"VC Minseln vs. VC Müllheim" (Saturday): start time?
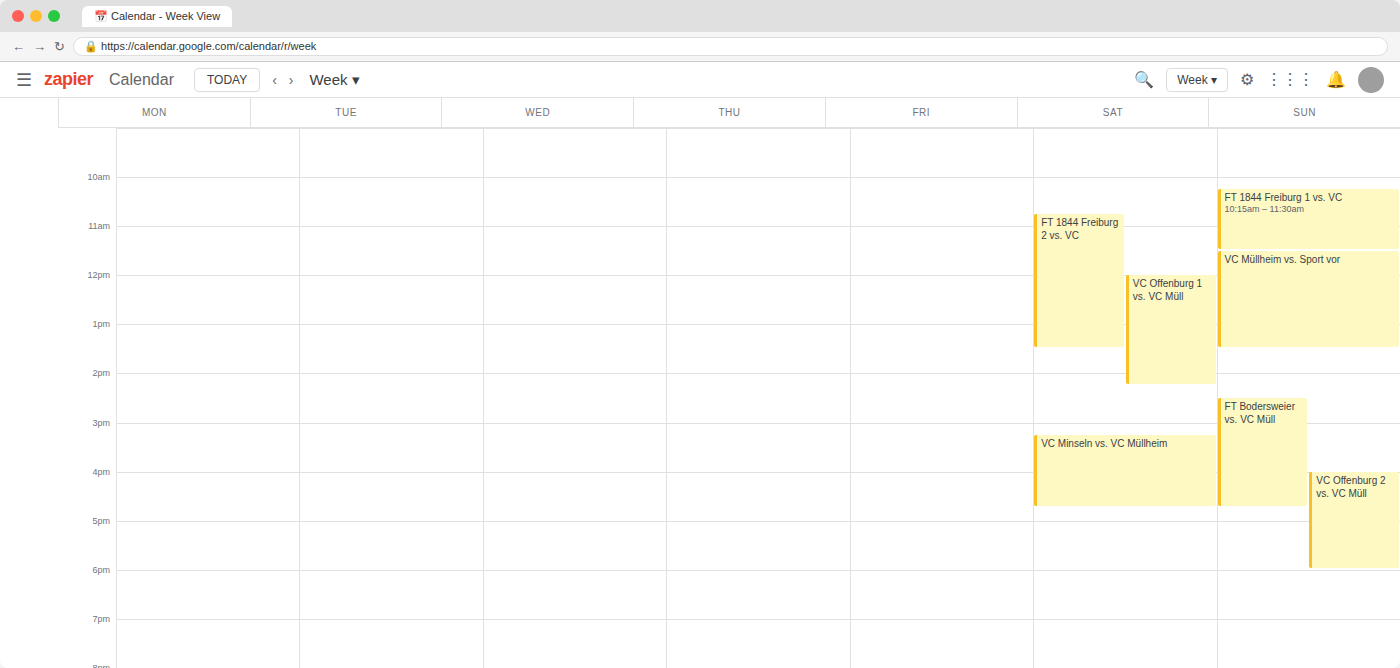
3:15 PM